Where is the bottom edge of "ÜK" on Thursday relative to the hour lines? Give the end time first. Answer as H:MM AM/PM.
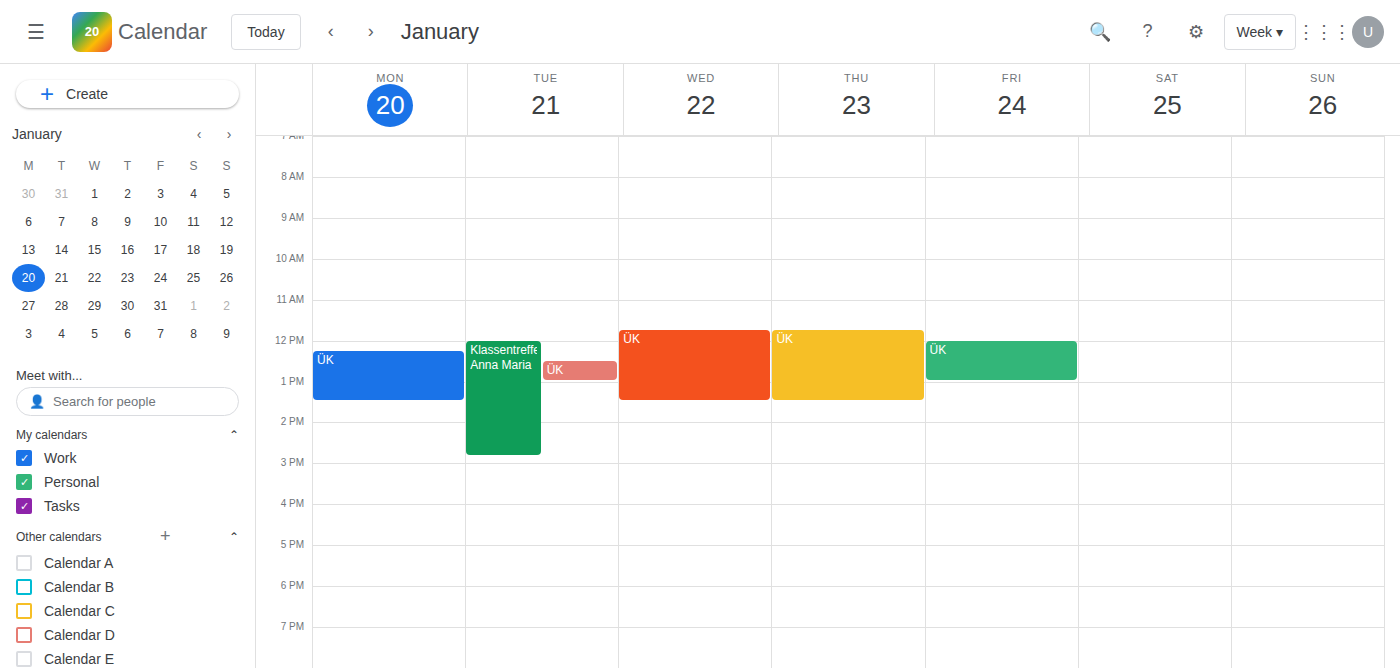
1:30 PM -- halfway between the 1 PM and 2 PM lines.